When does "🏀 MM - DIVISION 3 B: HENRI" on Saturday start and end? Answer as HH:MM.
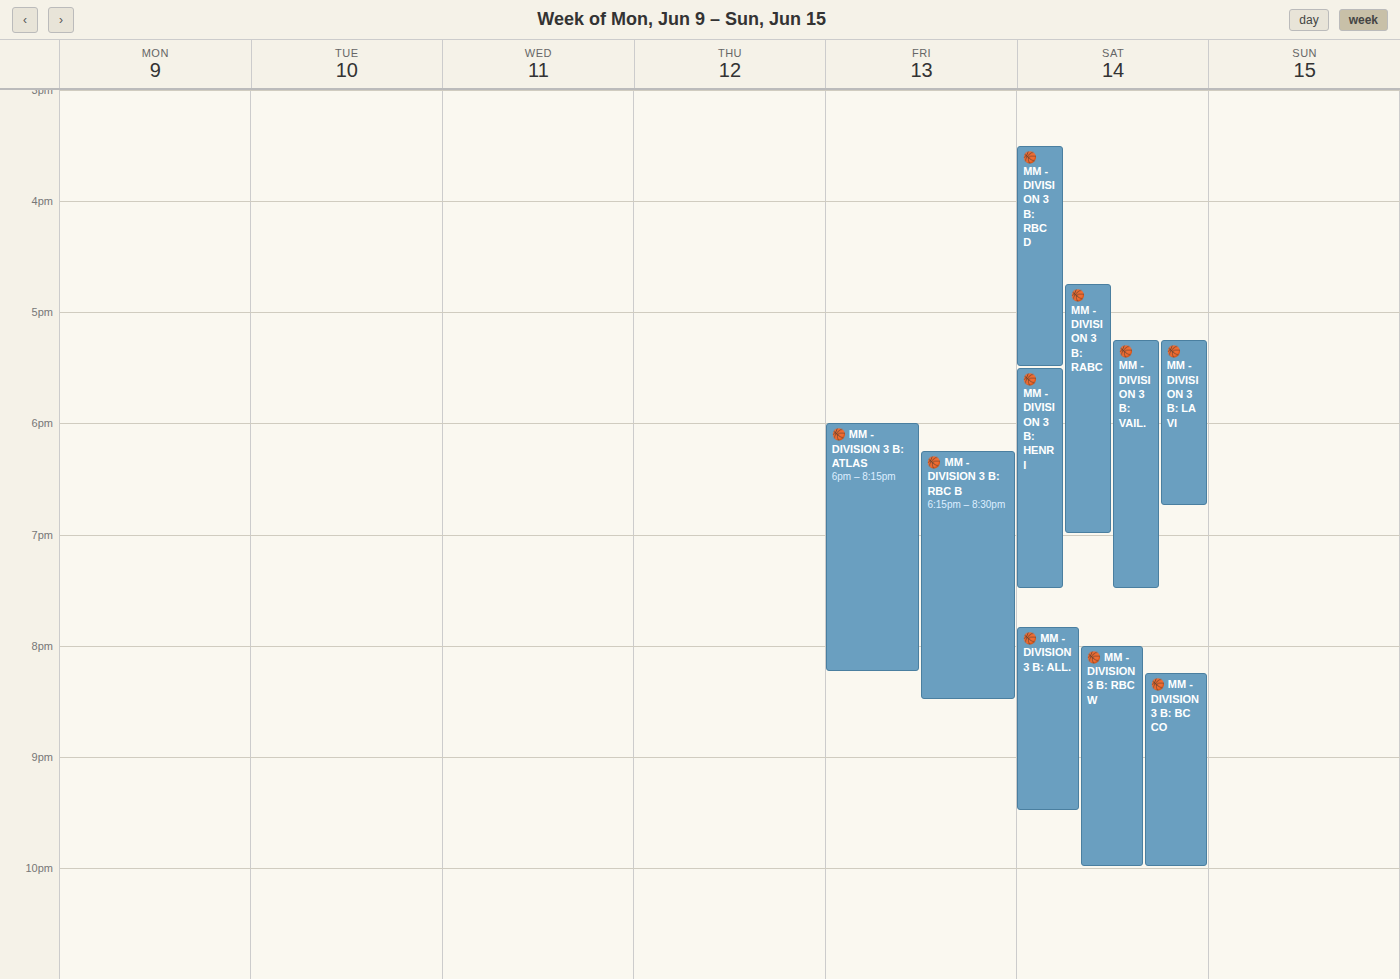
17:30 to 19:30